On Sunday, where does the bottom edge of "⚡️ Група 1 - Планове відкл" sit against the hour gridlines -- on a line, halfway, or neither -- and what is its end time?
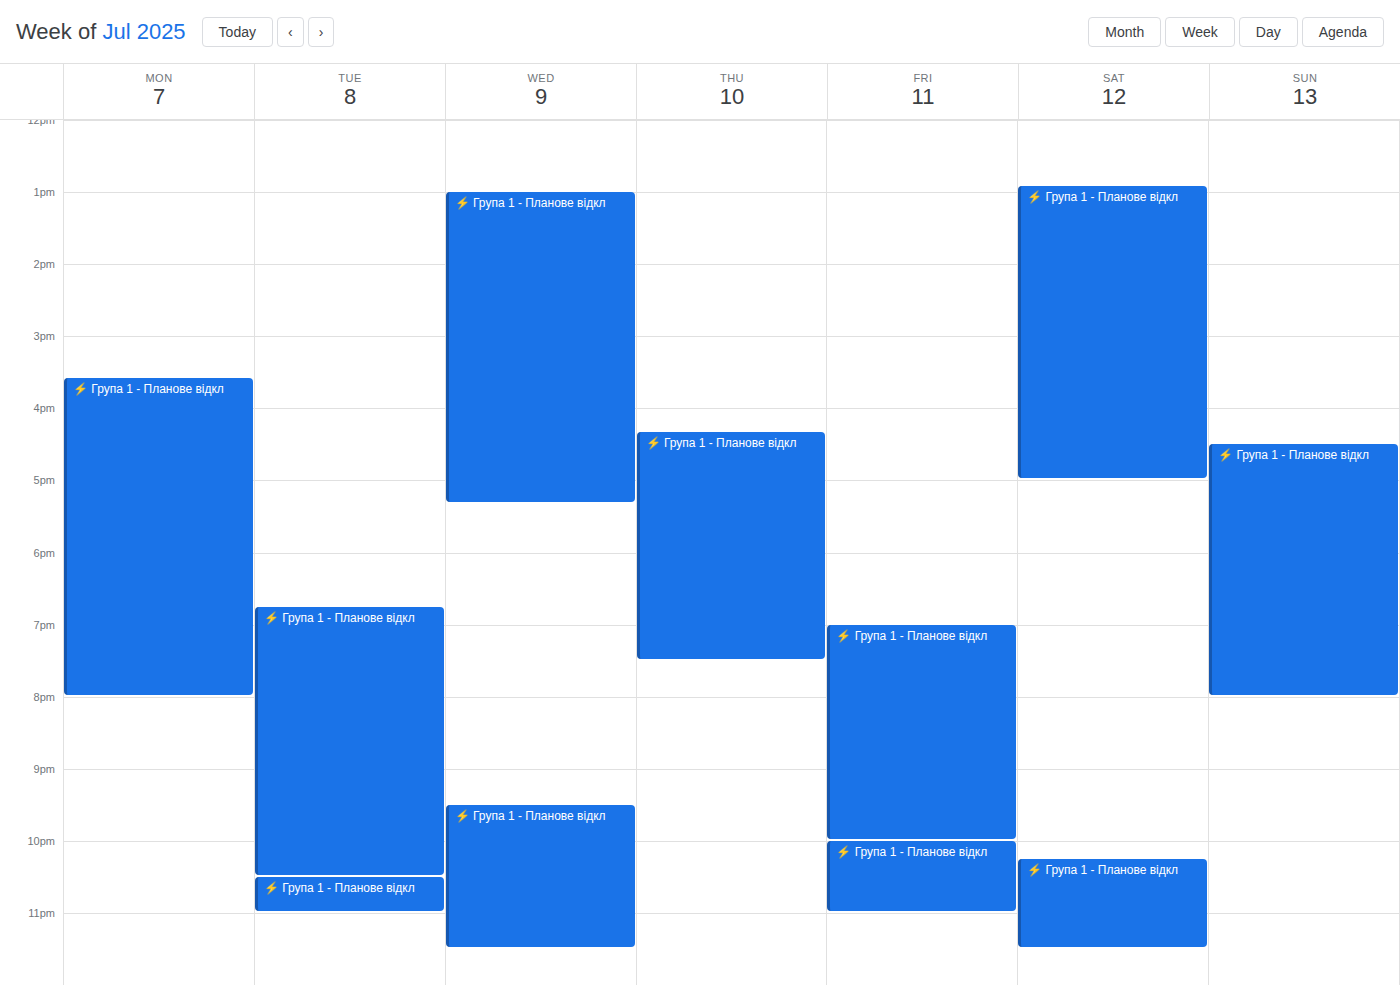
8:00 PM -- exactly on the 8 PM line.